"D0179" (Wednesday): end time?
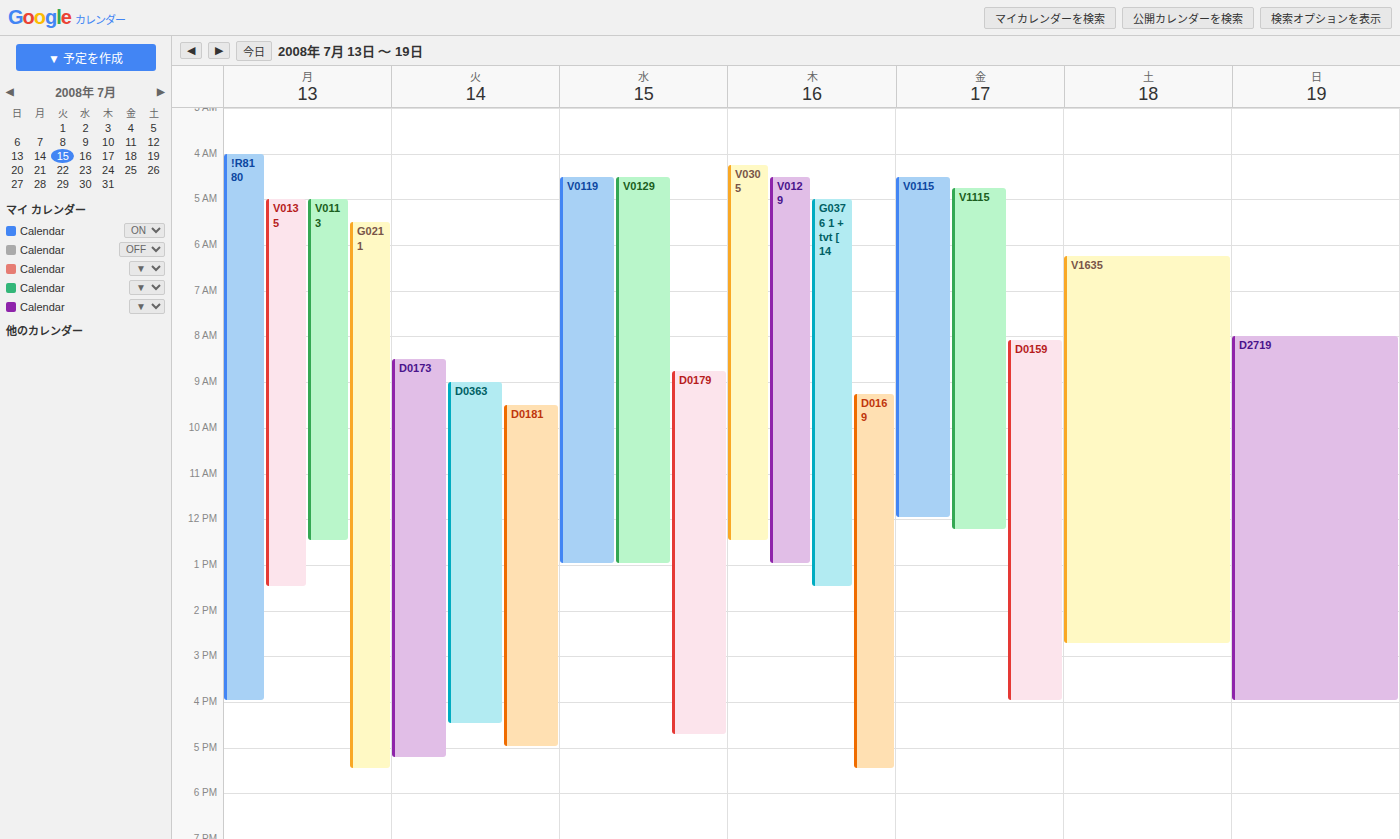
4:45 PM